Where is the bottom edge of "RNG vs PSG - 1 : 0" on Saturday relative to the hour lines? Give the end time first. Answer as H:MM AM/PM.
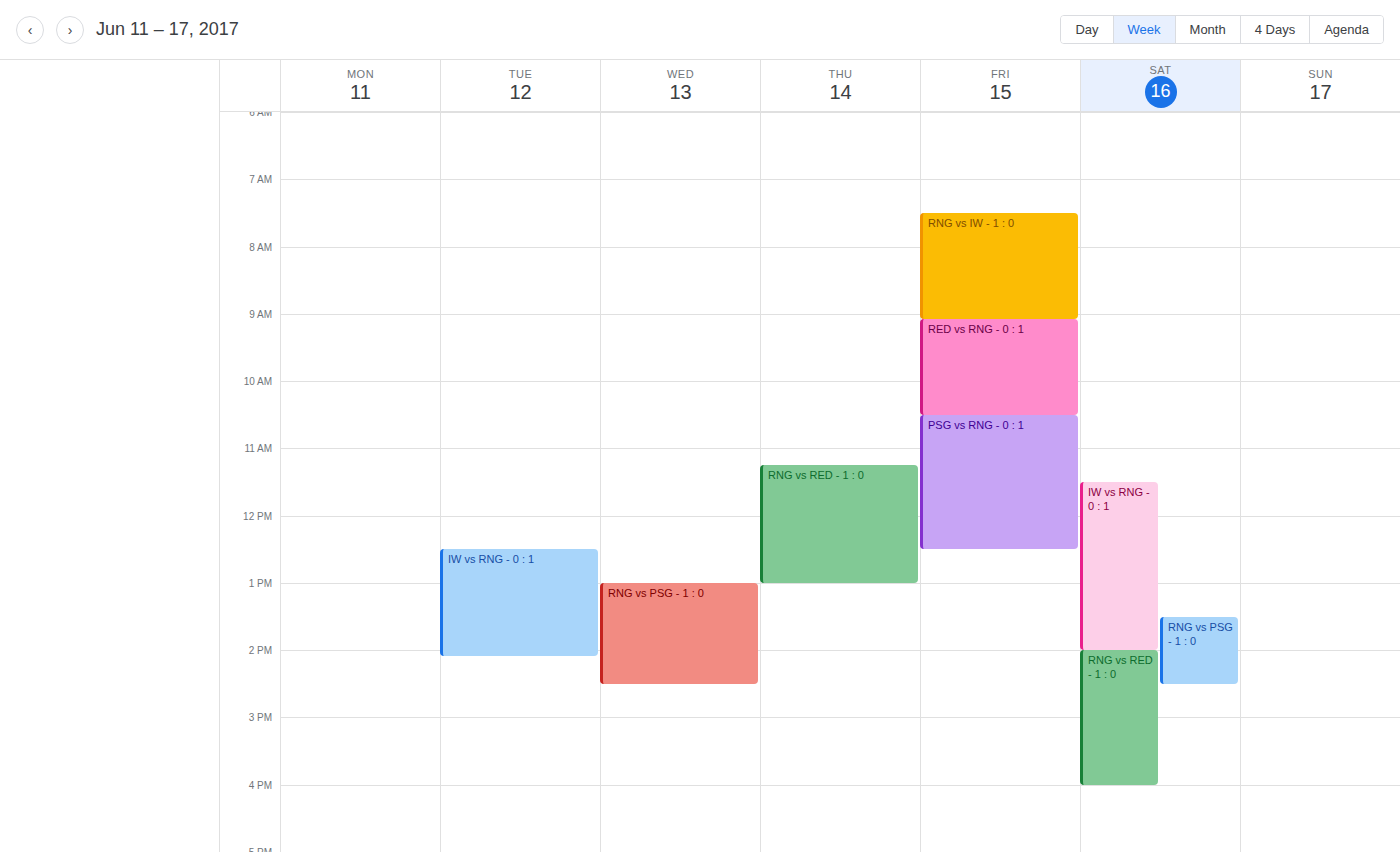
2:30 PM -- halfway between the 2 PM and 3 PM lines.